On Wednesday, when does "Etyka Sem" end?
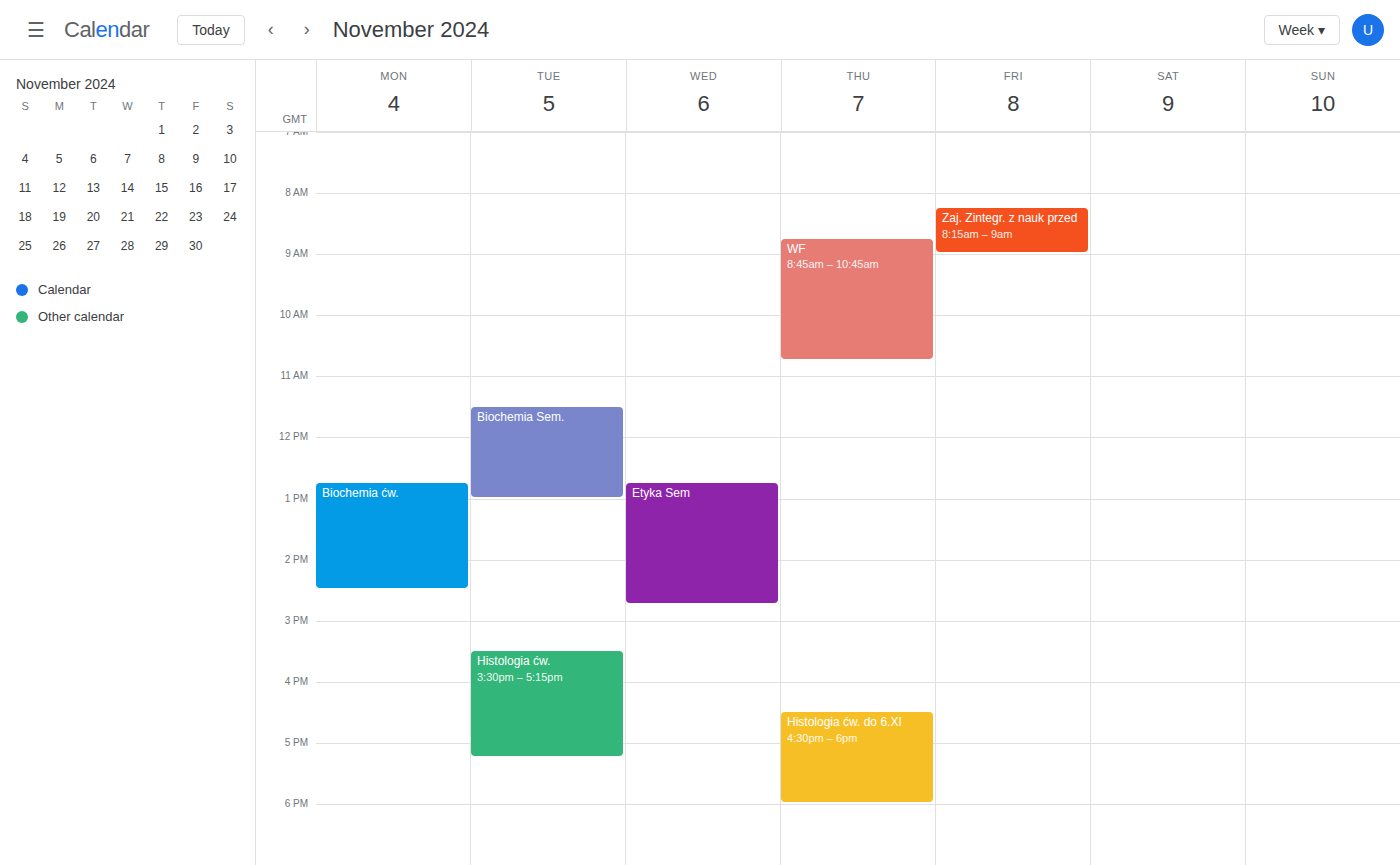
14:45